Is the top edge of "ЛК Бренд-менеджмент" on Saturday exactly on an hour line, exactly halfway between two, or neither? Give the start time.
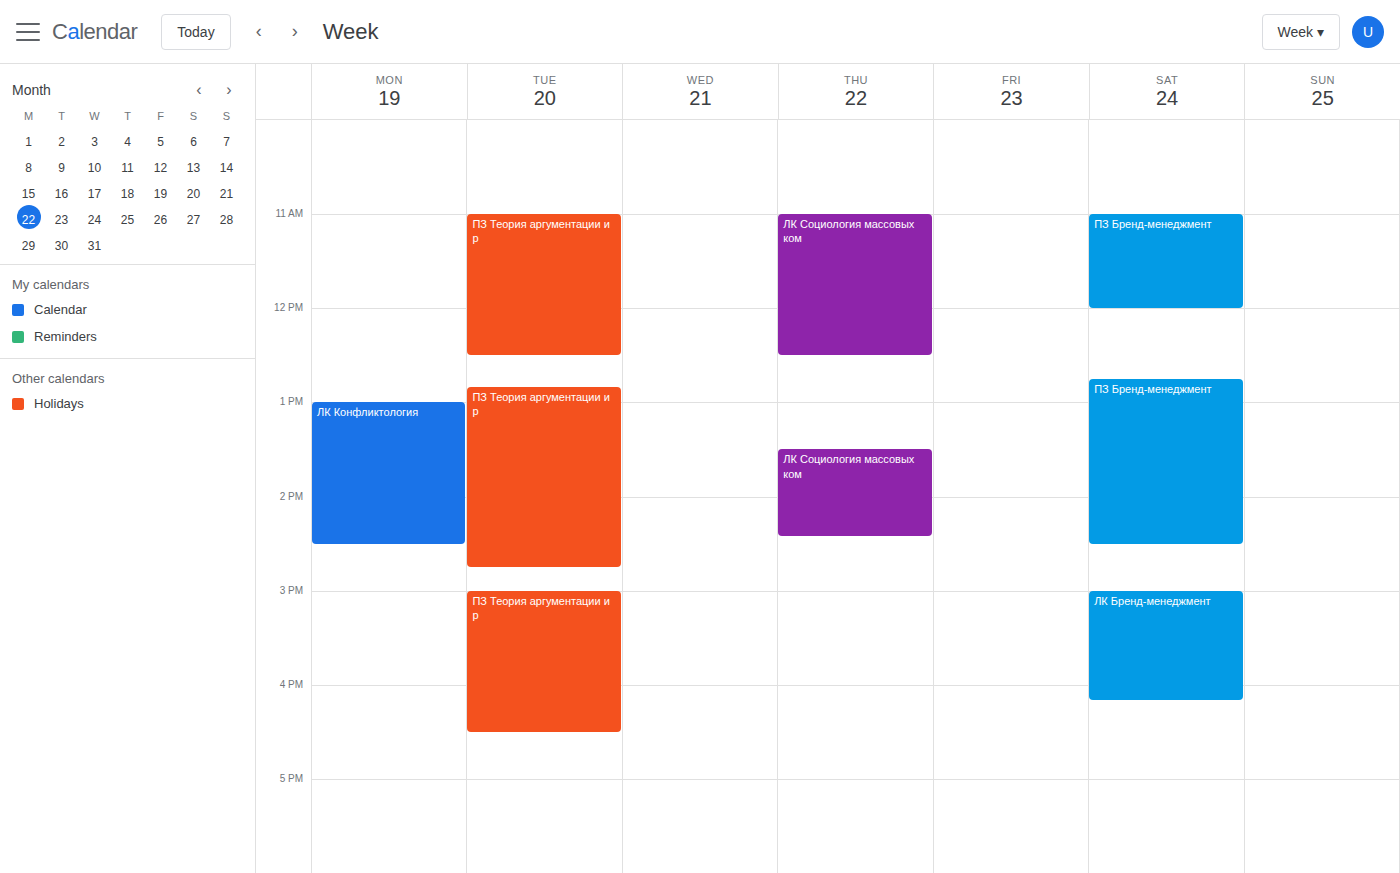
3:00 PM -- exactly on the 3 PM line.